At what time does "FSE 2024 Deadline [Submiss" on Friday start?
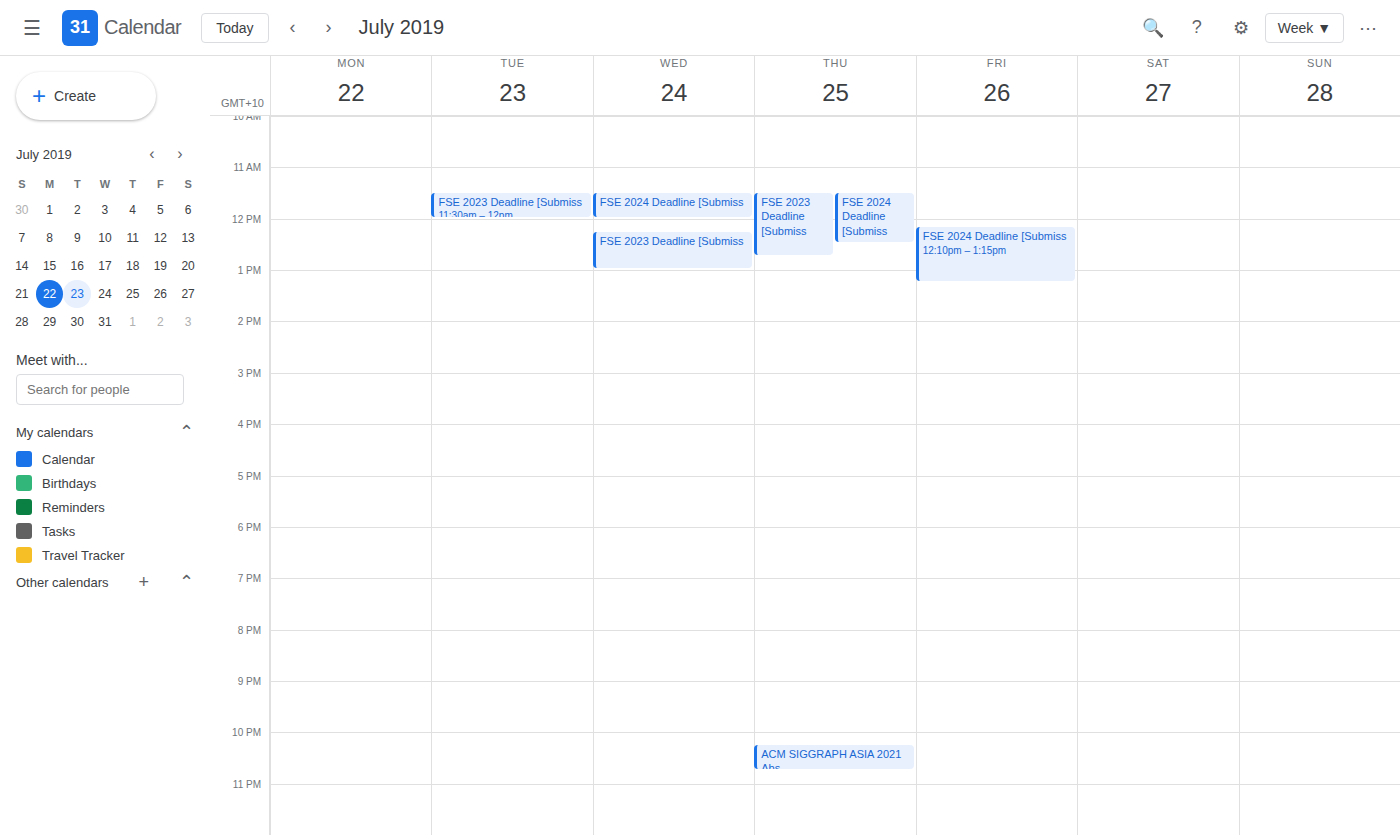
12:10 PM